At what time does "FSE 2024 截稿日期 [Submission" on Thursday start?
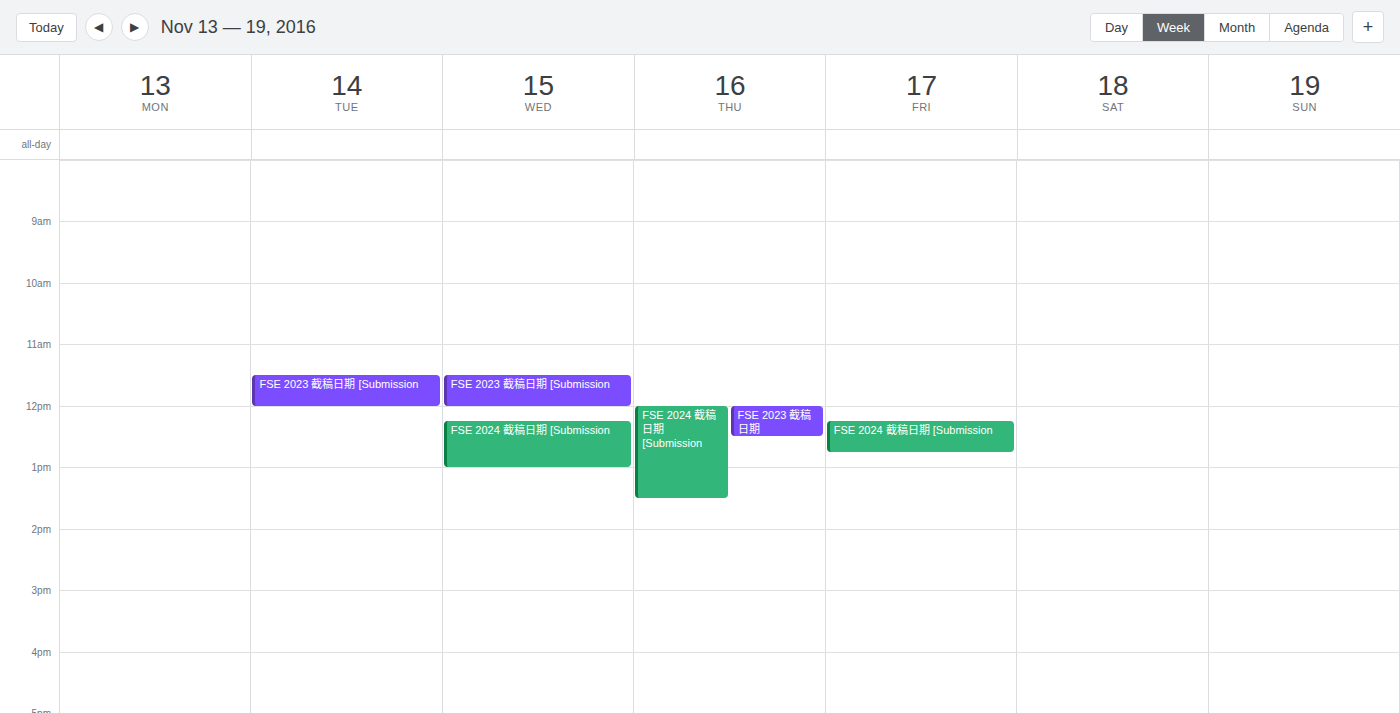
12:00 PM